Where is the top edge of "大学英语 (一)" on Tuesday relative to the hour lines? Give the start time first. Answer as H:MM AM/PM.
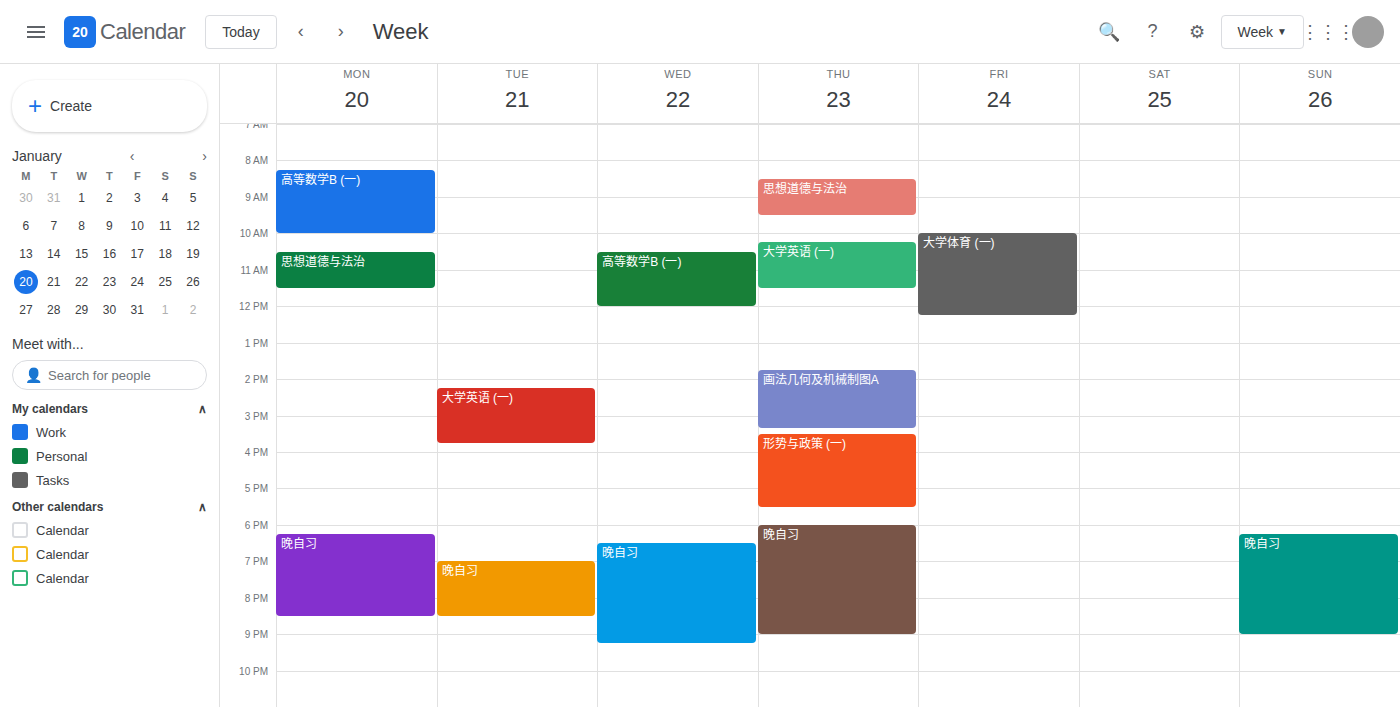
2:15 PM -- neither: a quarter of the way from the 2 PM line to the 3 PM line.